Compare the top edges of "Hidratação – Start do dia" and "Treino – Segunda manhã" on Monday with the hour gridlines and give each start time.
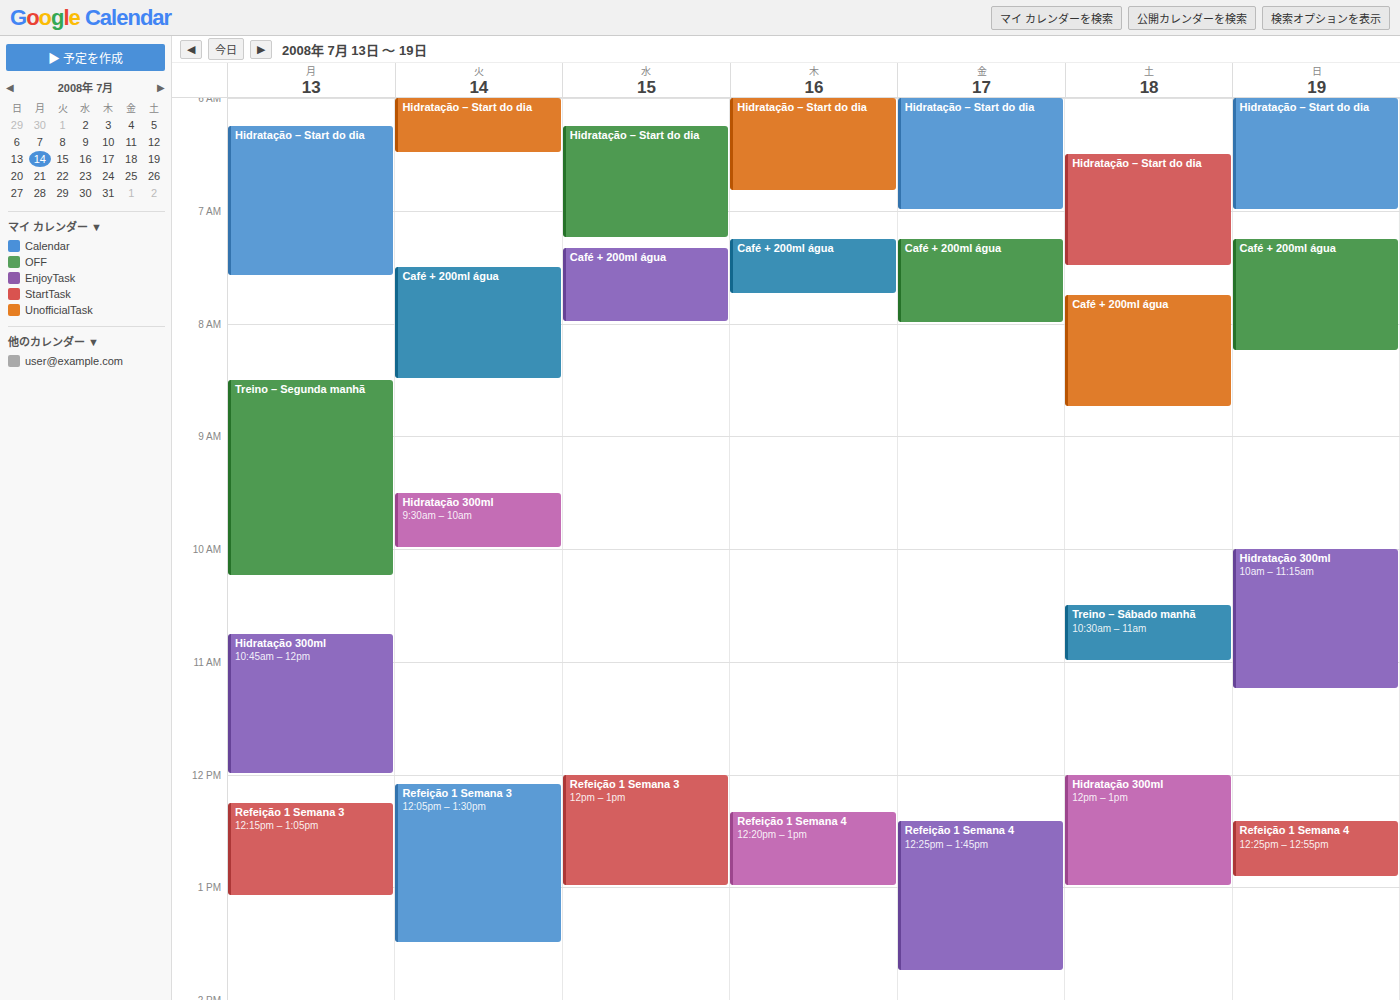
"Hidratação – Start do dia": 6:15 AM, neither: a quarter of the way from the 6 AM line to the 7 AM line. "Treino – Segunda manhã": 8:30 AM, halfway between the 8 AM and 9 AM lines.